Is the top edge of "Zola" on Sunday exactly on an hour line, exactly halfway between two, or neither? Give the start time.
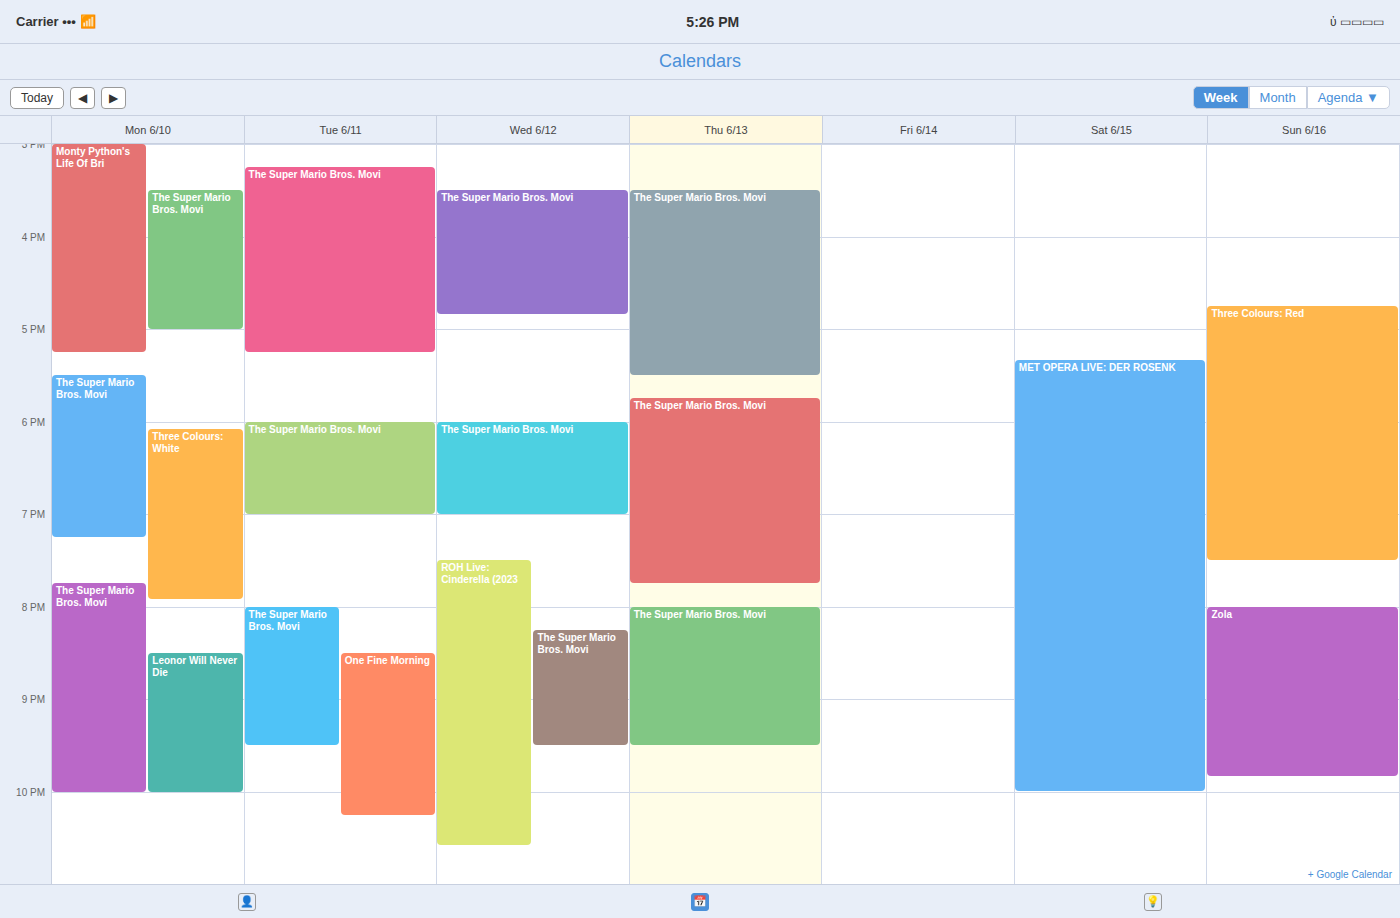
8:00 PM -- exactly on the 8 PM line.